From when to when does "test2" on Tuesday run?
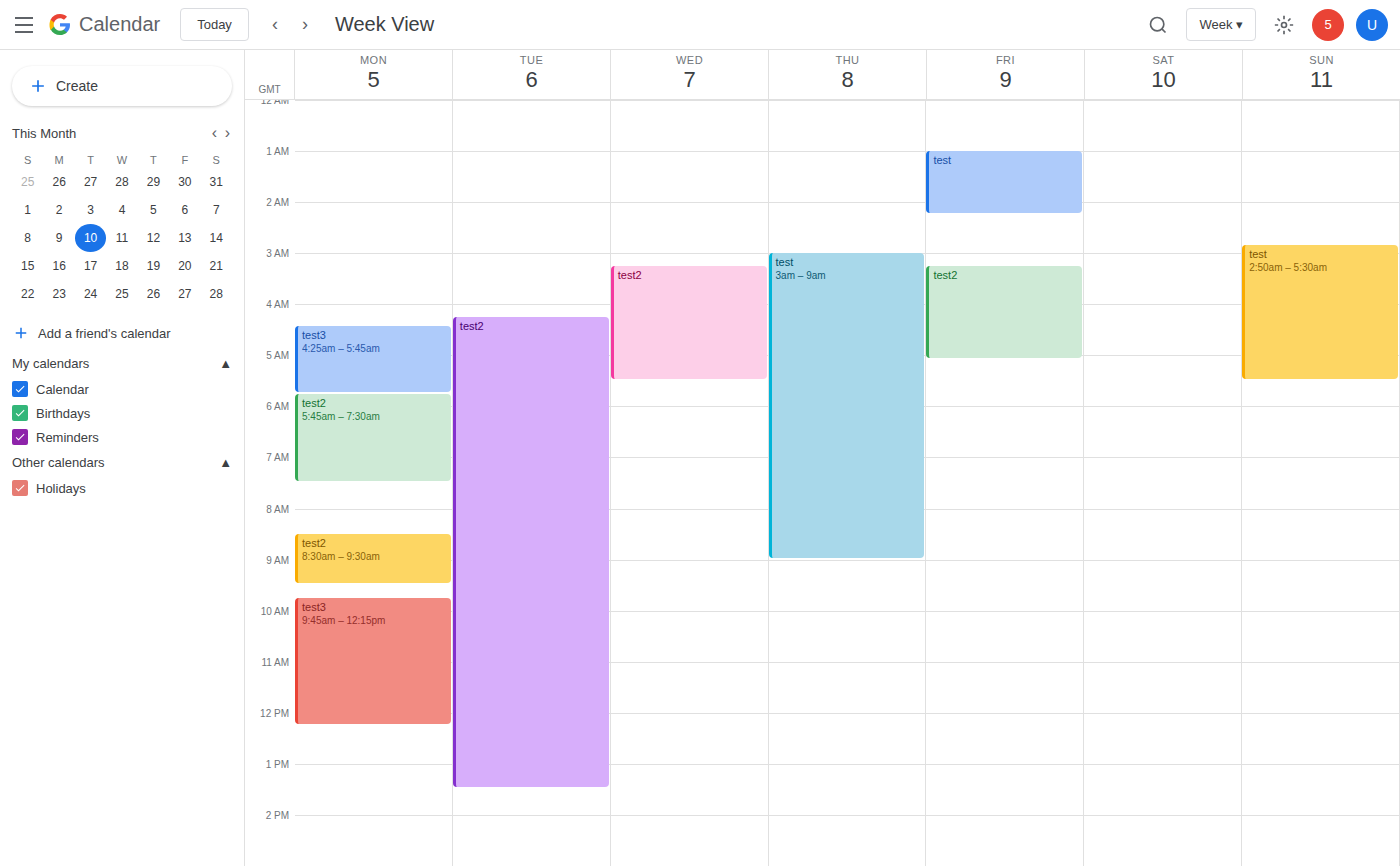
4:15 AM to 1:30 PM